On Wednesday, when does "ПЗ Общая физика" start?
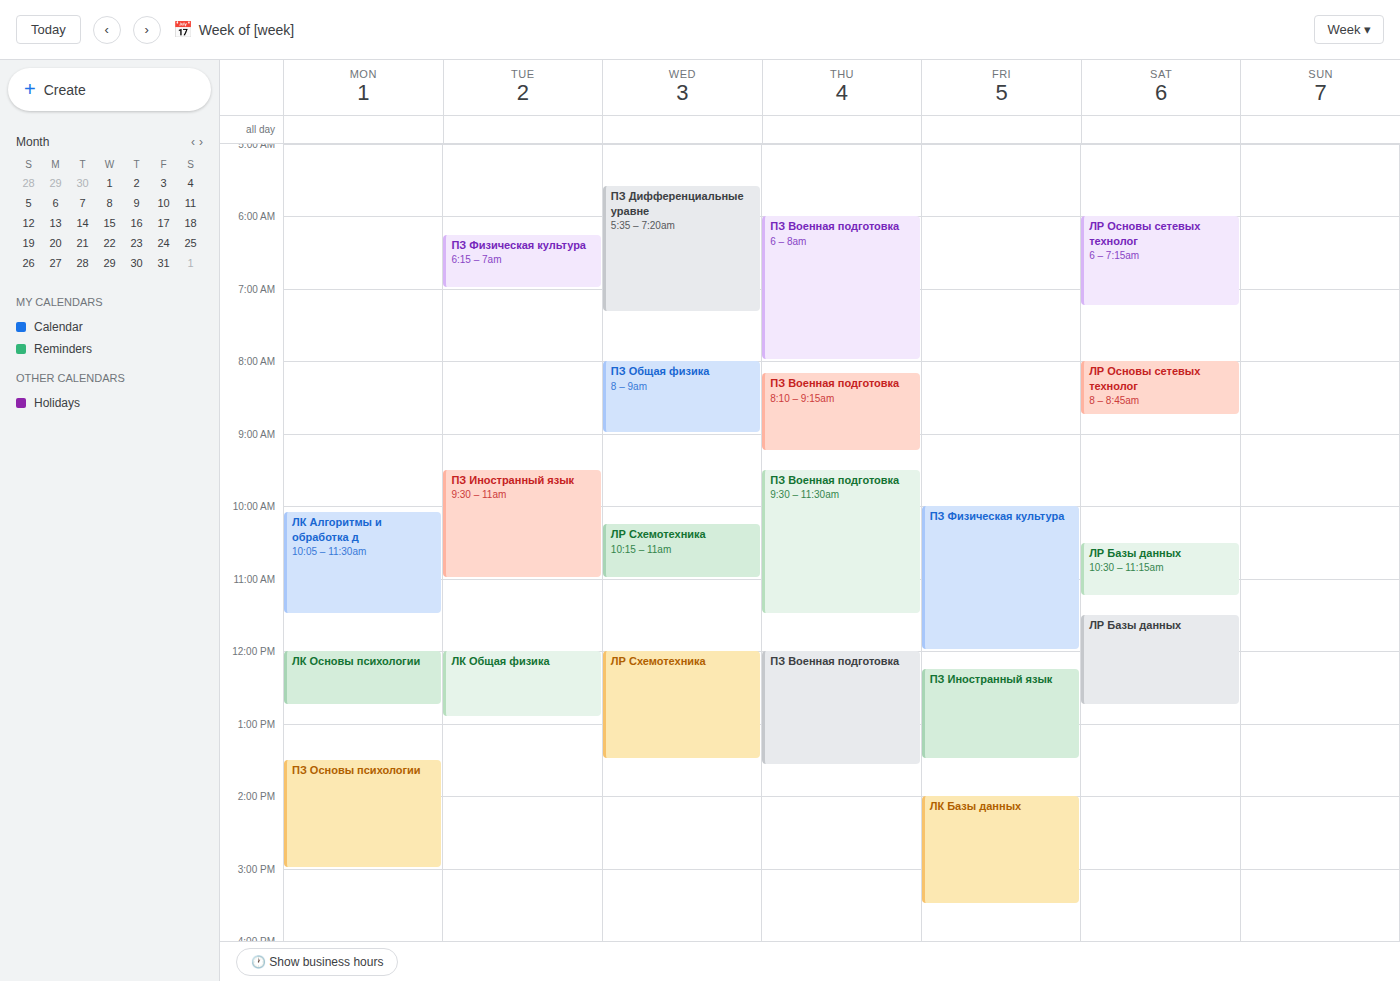
8:00 AM